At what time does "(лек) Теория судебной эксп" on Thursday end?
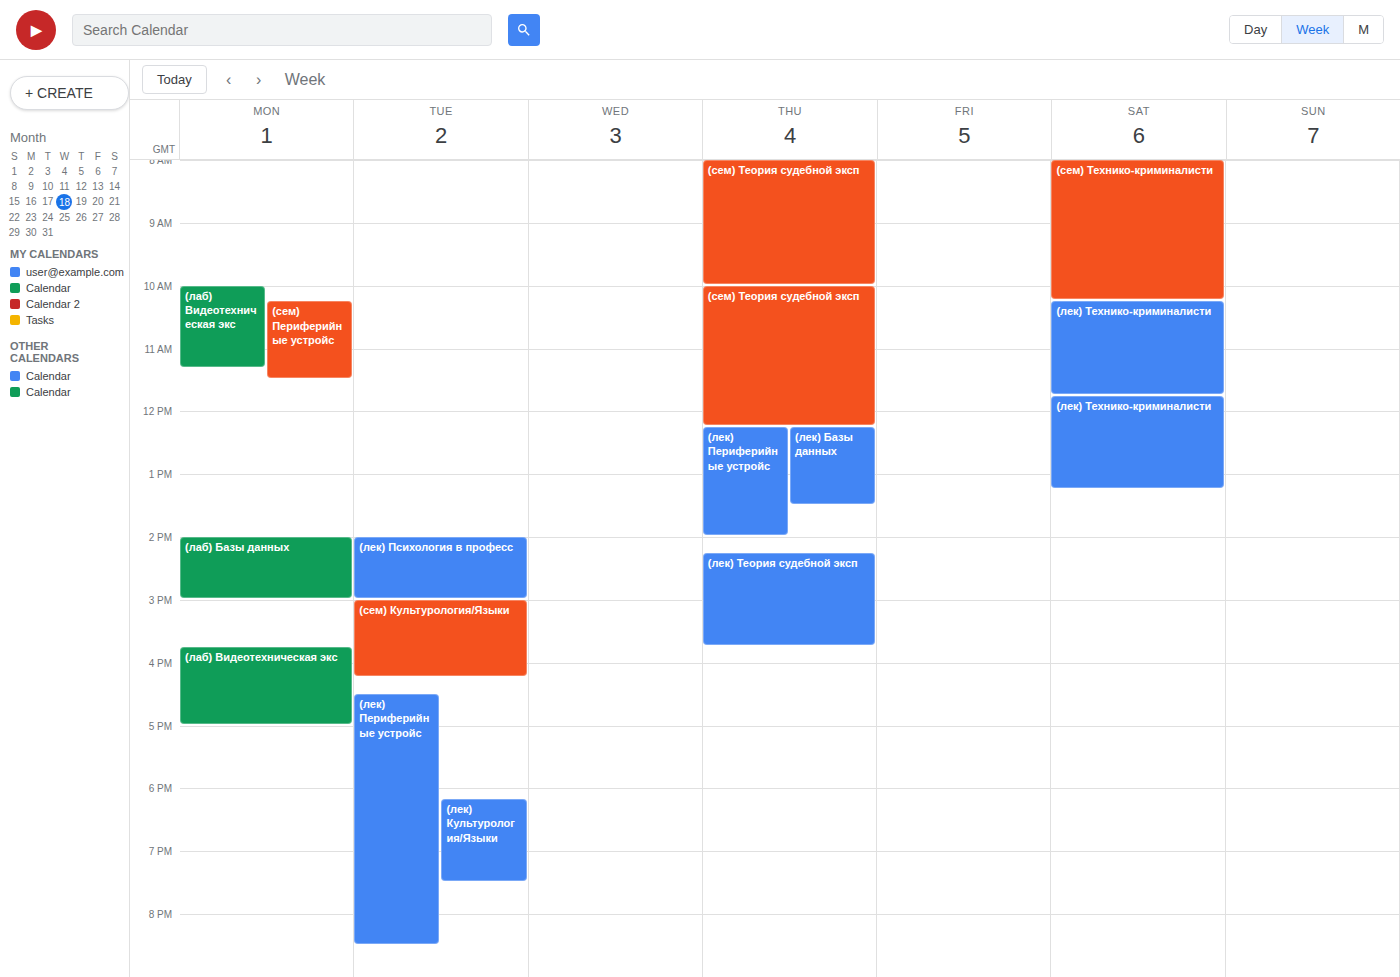
3:45 PM